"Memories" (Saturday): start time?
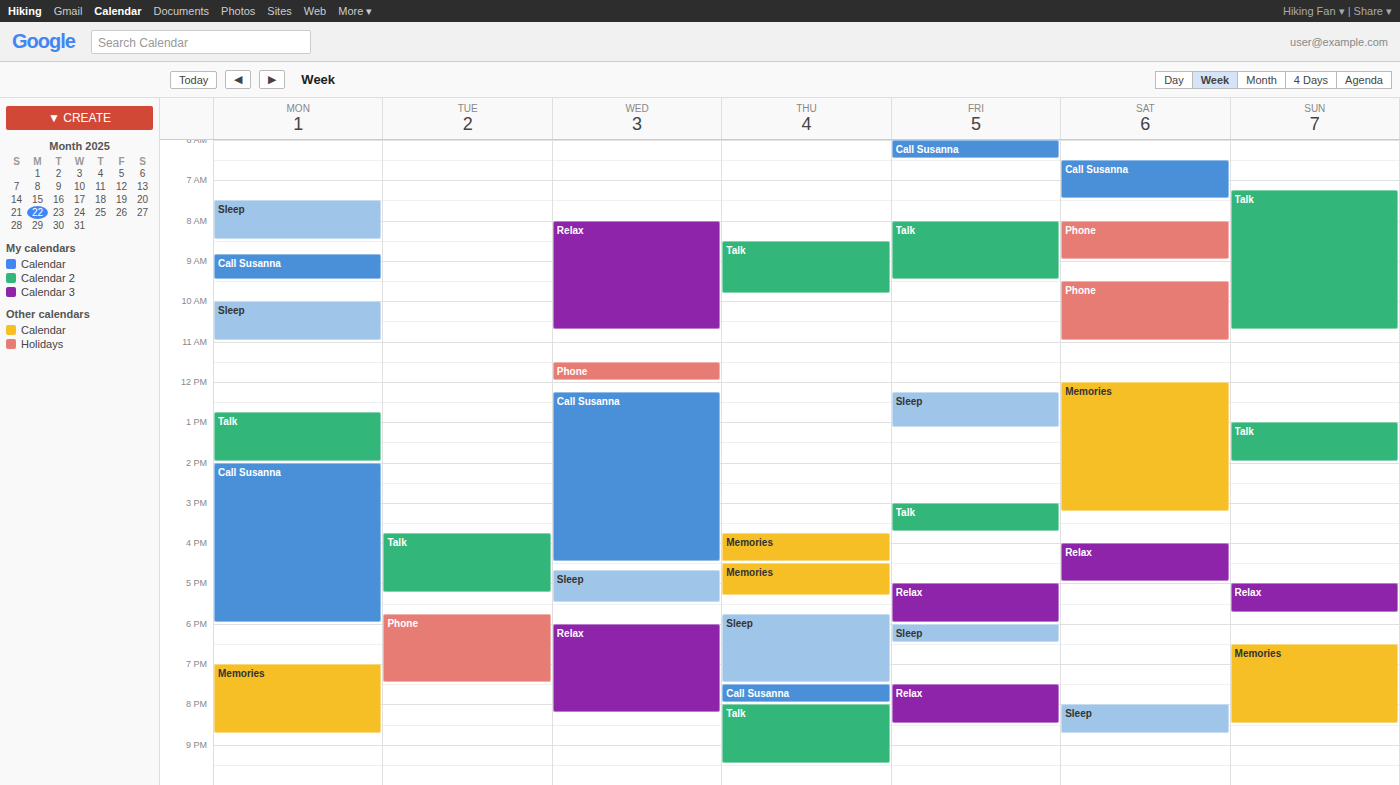
12:00 PM